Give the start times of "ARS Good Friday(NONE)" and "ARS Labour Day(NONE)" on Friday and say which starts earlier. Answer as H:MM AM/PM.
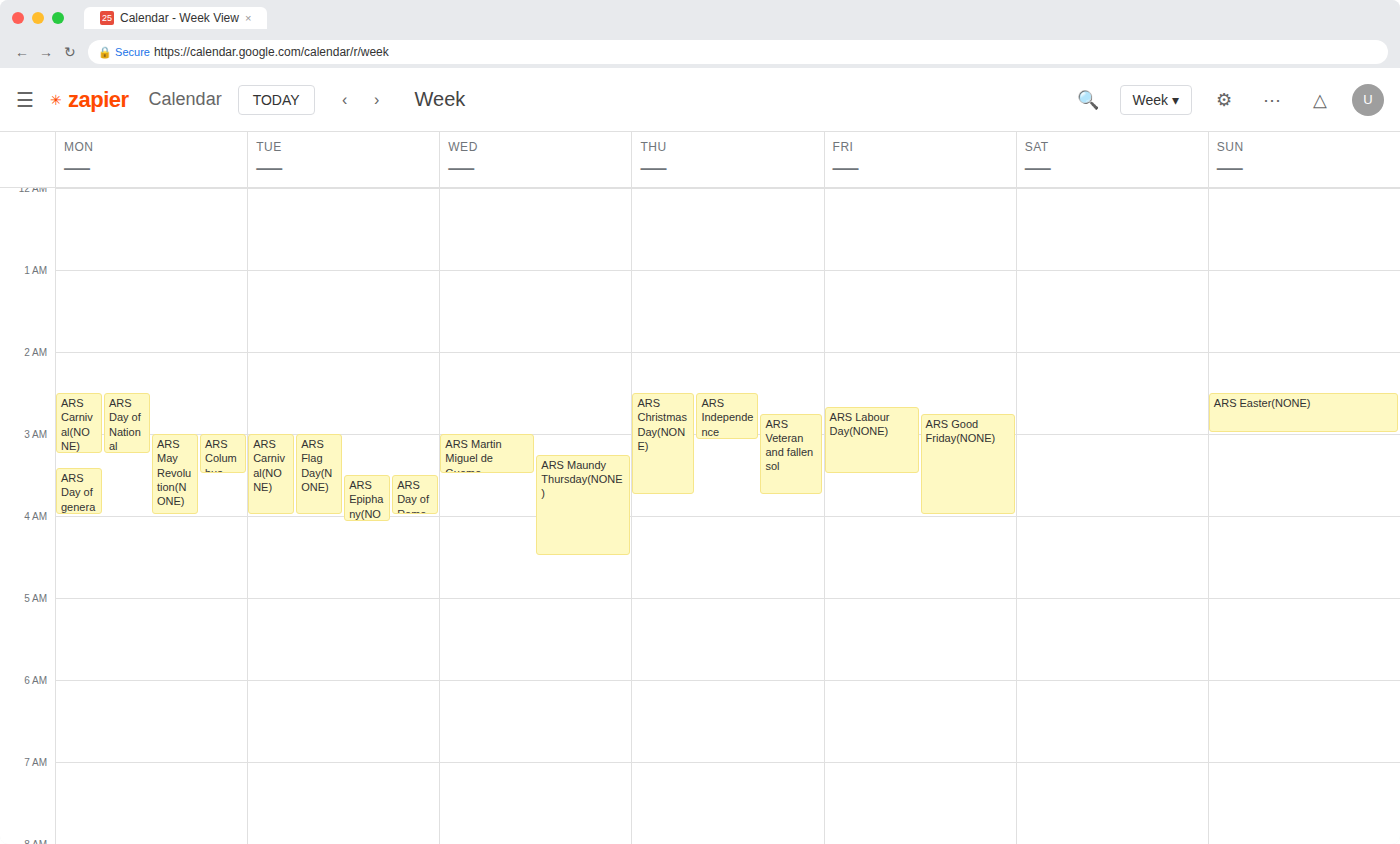
"ARS Labour Day(NONE)" 2:40 AM; "ARS Good Friday(NONE)" 2:45 AM.